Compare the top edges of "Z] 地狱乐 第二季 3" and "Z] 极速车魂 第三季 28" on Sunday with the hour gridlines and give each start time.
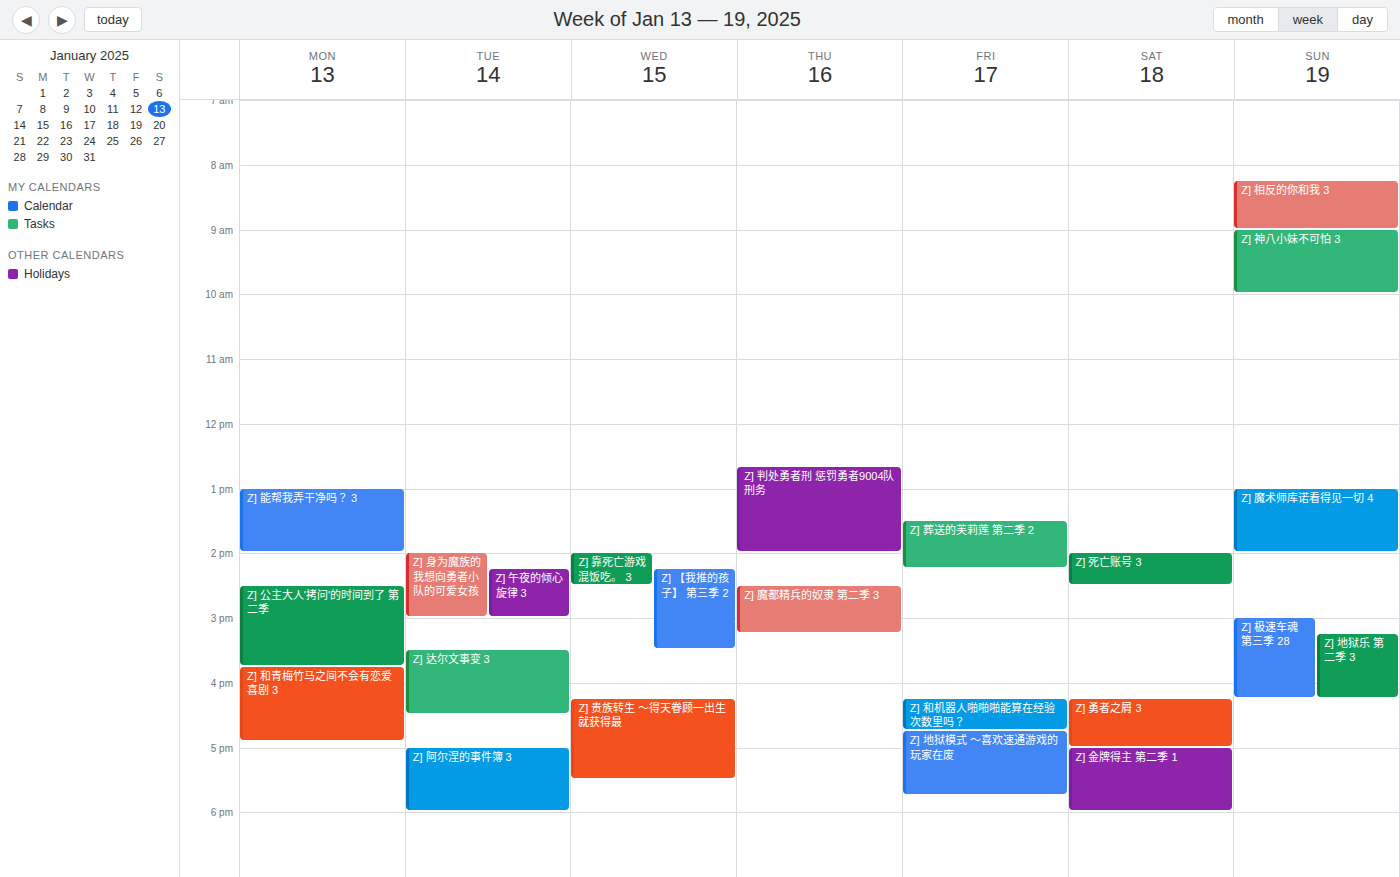
"Z] 地狱乐 第二季 3": 3:15 PM, neither: a quarter of the way from the 3 PM line to the 4 PM line. "Z] 极速车魂 第三季 28": 3:00 PM, exactly on the 3 PM line.